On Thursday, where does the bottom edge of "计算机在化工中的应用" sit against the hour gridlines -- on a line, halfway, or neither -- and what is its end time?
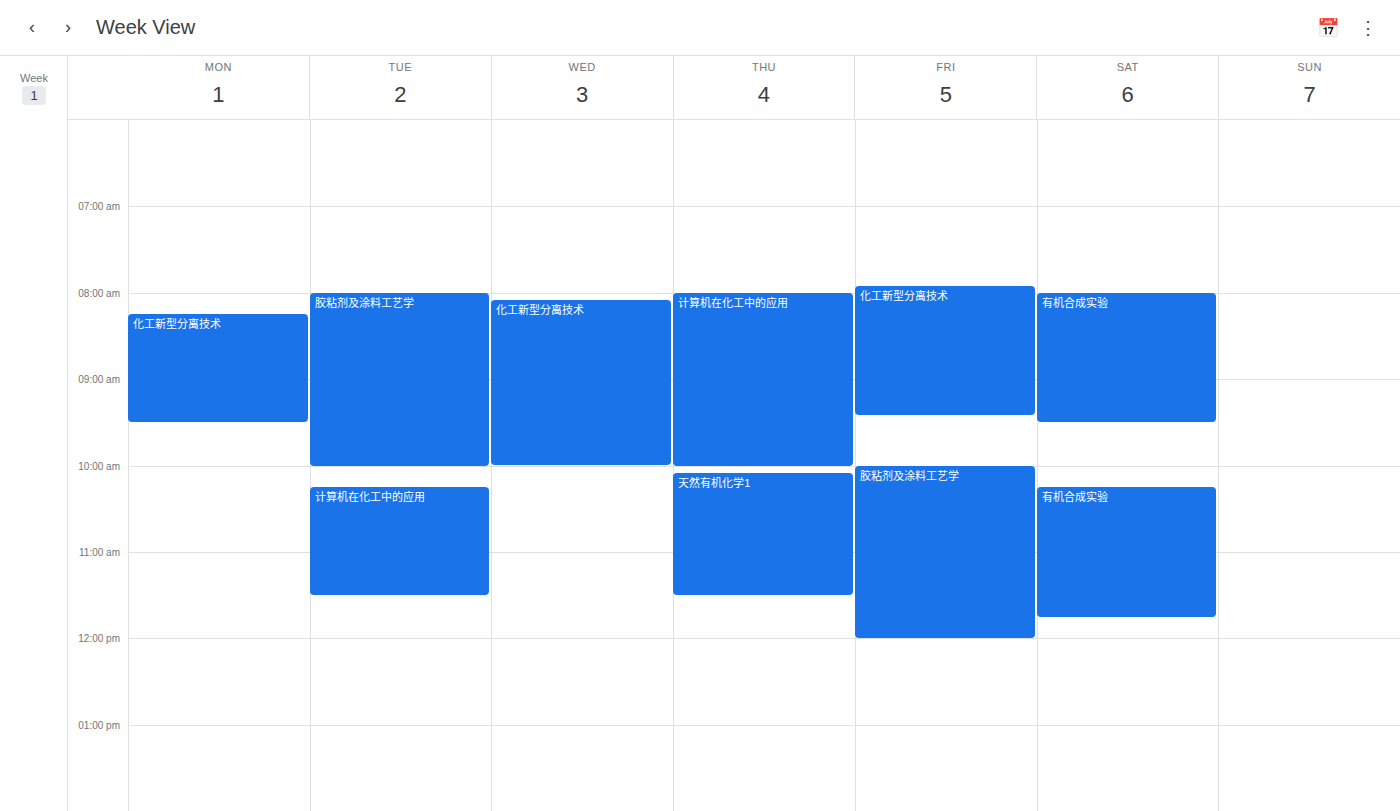
10:00 AM -- exactly on the 10 AM line.